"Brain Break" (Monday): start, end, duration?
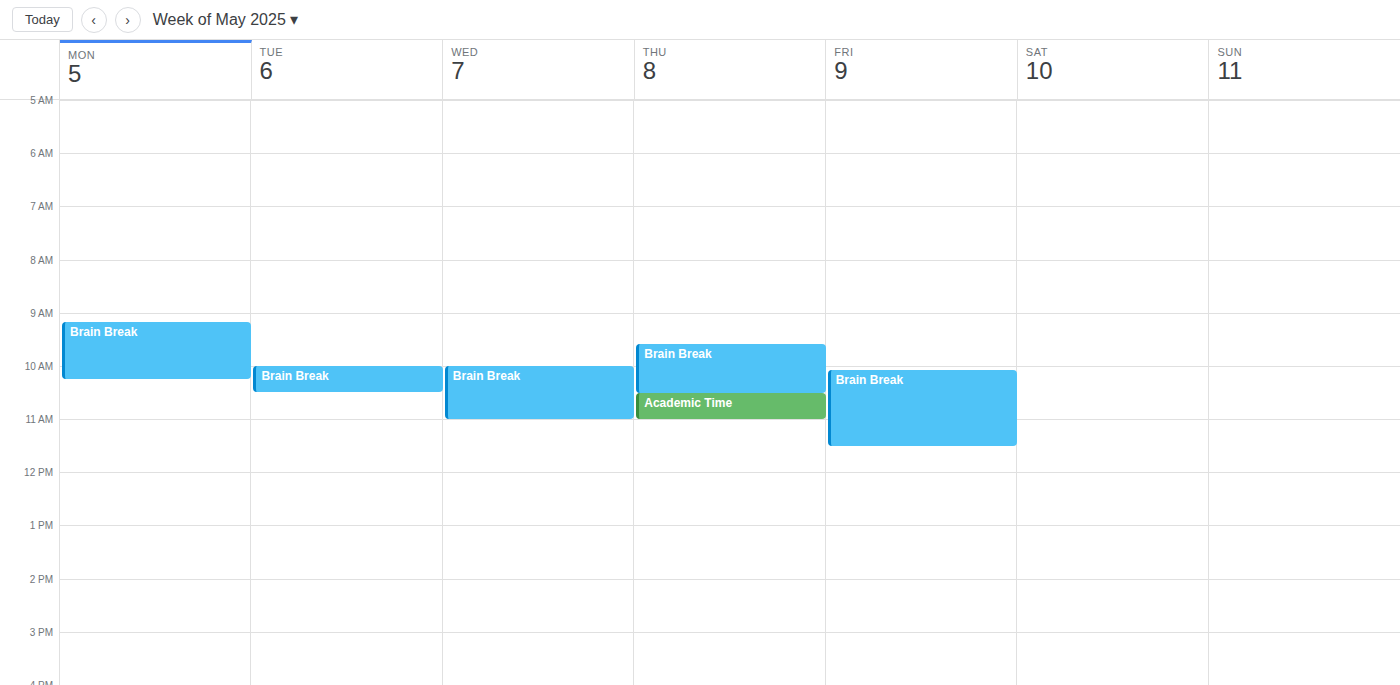
9:10 AM to 10:15 AM, 1 hour 5 minutes